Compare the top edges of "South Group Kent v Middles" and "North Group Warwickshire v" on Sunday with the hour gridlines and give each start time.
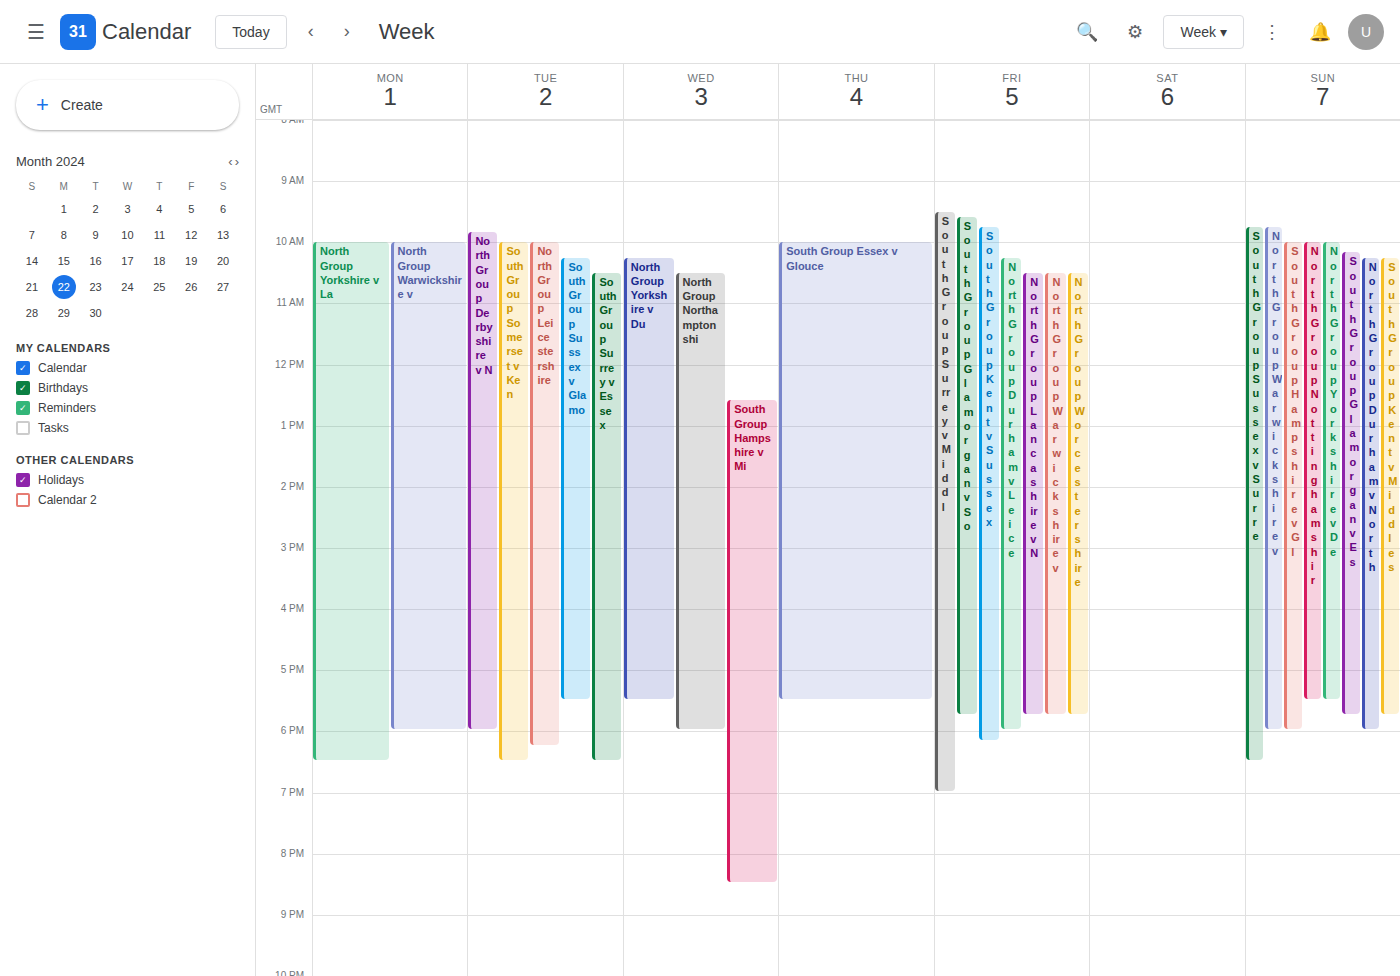
"South Group Kent v Middles": 10:15, neither: a quarter of the way from the 10:00 line to the 11:00 line. "North Group Warwickshire v": 09:45, neither: three quarters of the way from the 09:00 line to the 10:00 line.